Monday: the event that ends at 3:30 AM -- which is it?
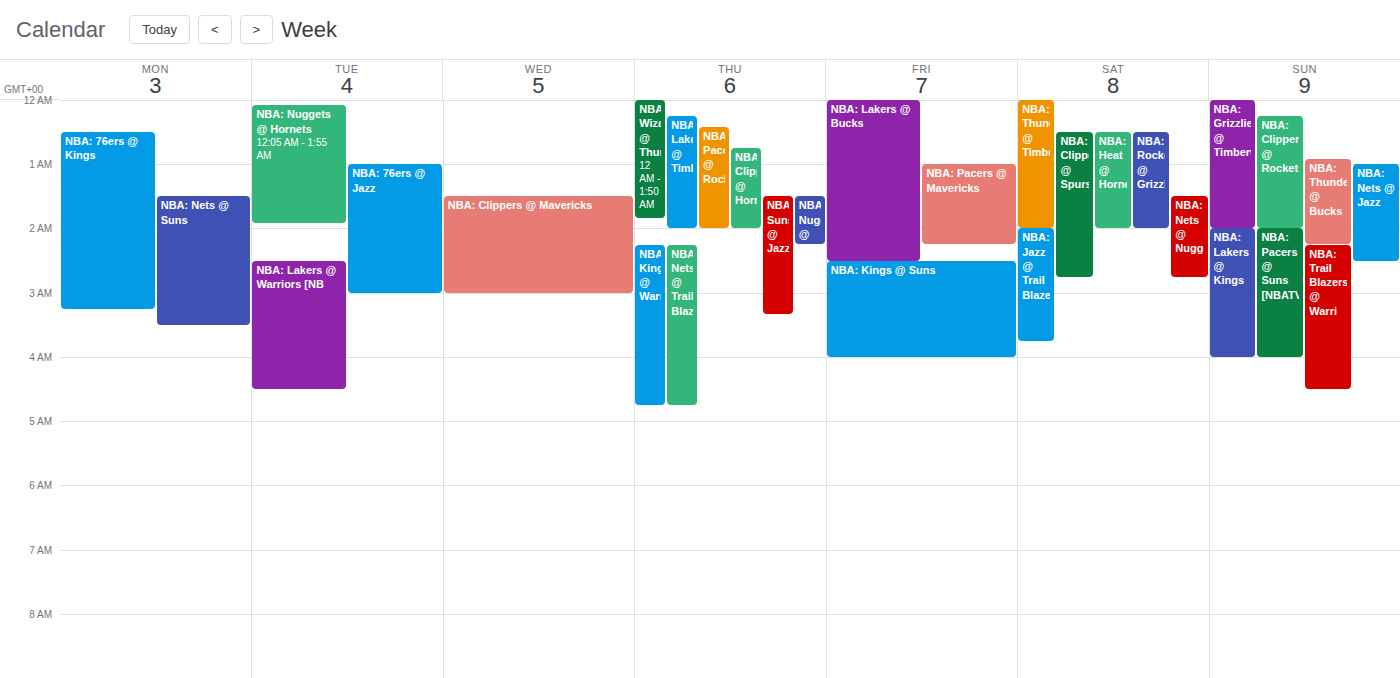
"NBA: Nets @ Suns"